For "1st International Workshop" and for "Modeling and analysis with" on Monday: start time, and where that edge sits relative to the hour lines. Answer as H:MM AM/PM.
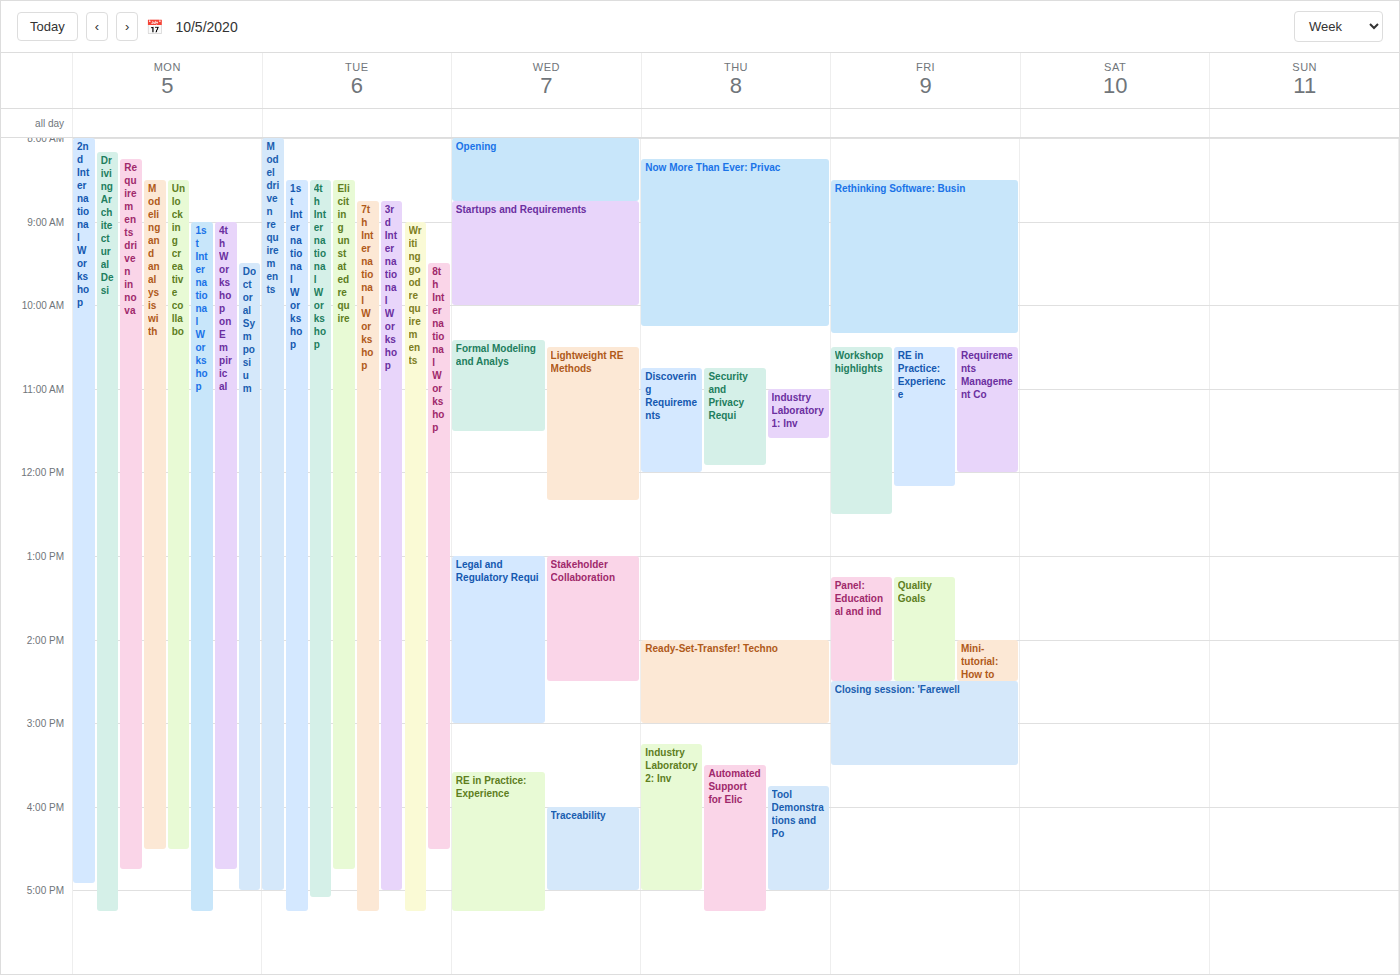
"1st International Workshop": 9:00 AM, exactly on the 9 AM line. "Modeling and analysis with": 8:30 AM, halfway between the 8 AM and 9 AM lines.